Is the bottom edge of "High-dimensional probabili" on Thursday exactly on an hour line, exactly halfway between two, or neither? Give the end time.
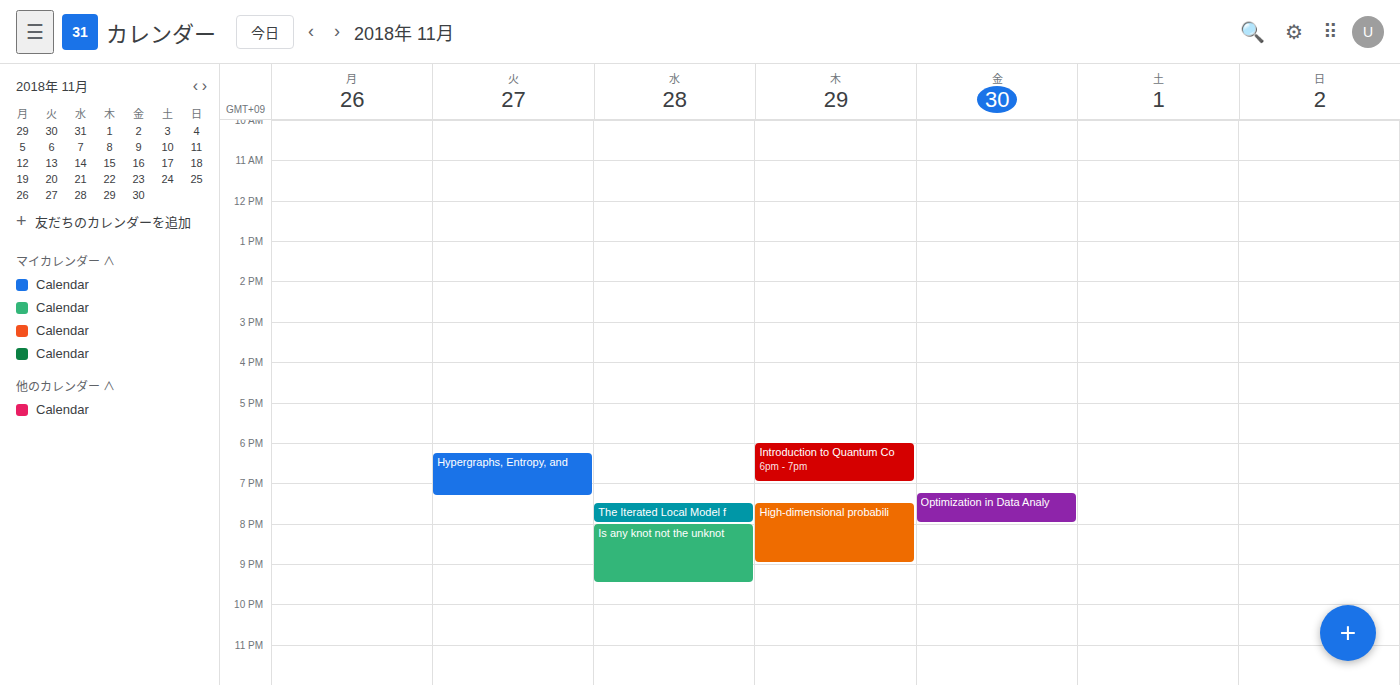
9:00 PM -- exactly on the 9 PM line.